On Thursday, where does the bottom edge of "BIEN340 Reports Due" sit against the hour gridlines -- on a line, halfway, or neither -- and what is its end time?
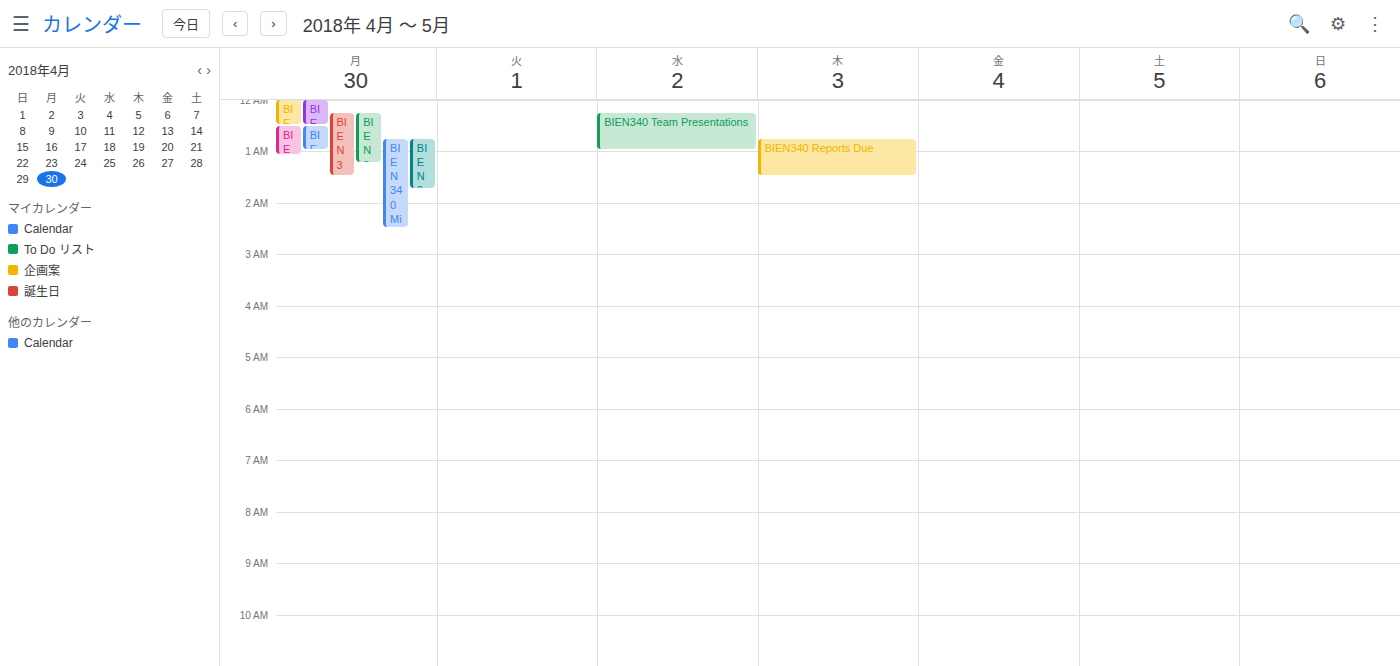
01:30 -- halfway between the 01:00 and 02:00 lines.